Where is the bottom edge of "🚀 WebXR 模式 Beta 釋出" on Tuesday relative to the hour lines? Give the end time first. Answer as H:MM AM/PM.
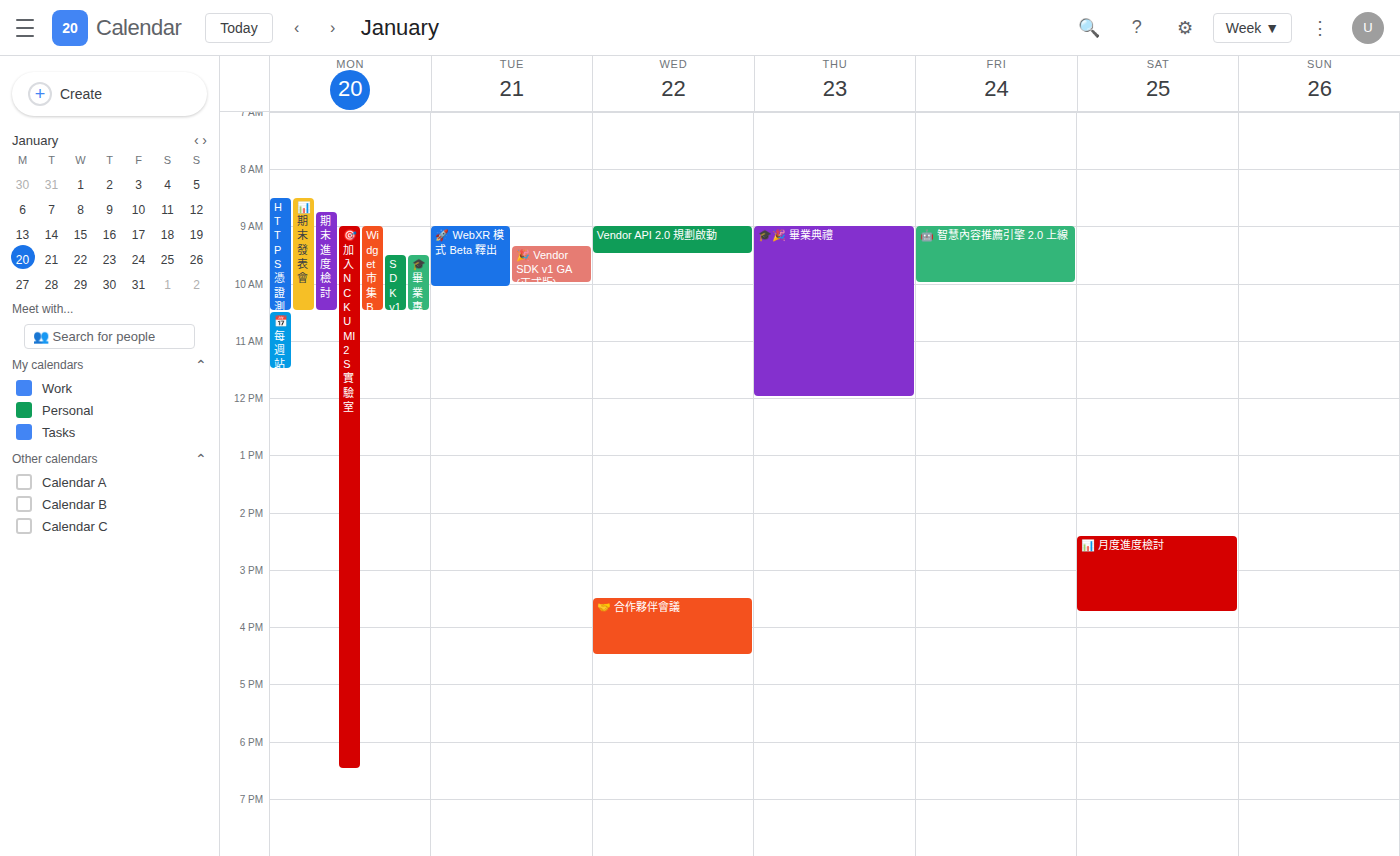
10:05 AM -- neither: 5 minutes below the 10 AM line and 55 minutes above the 11 AM line.